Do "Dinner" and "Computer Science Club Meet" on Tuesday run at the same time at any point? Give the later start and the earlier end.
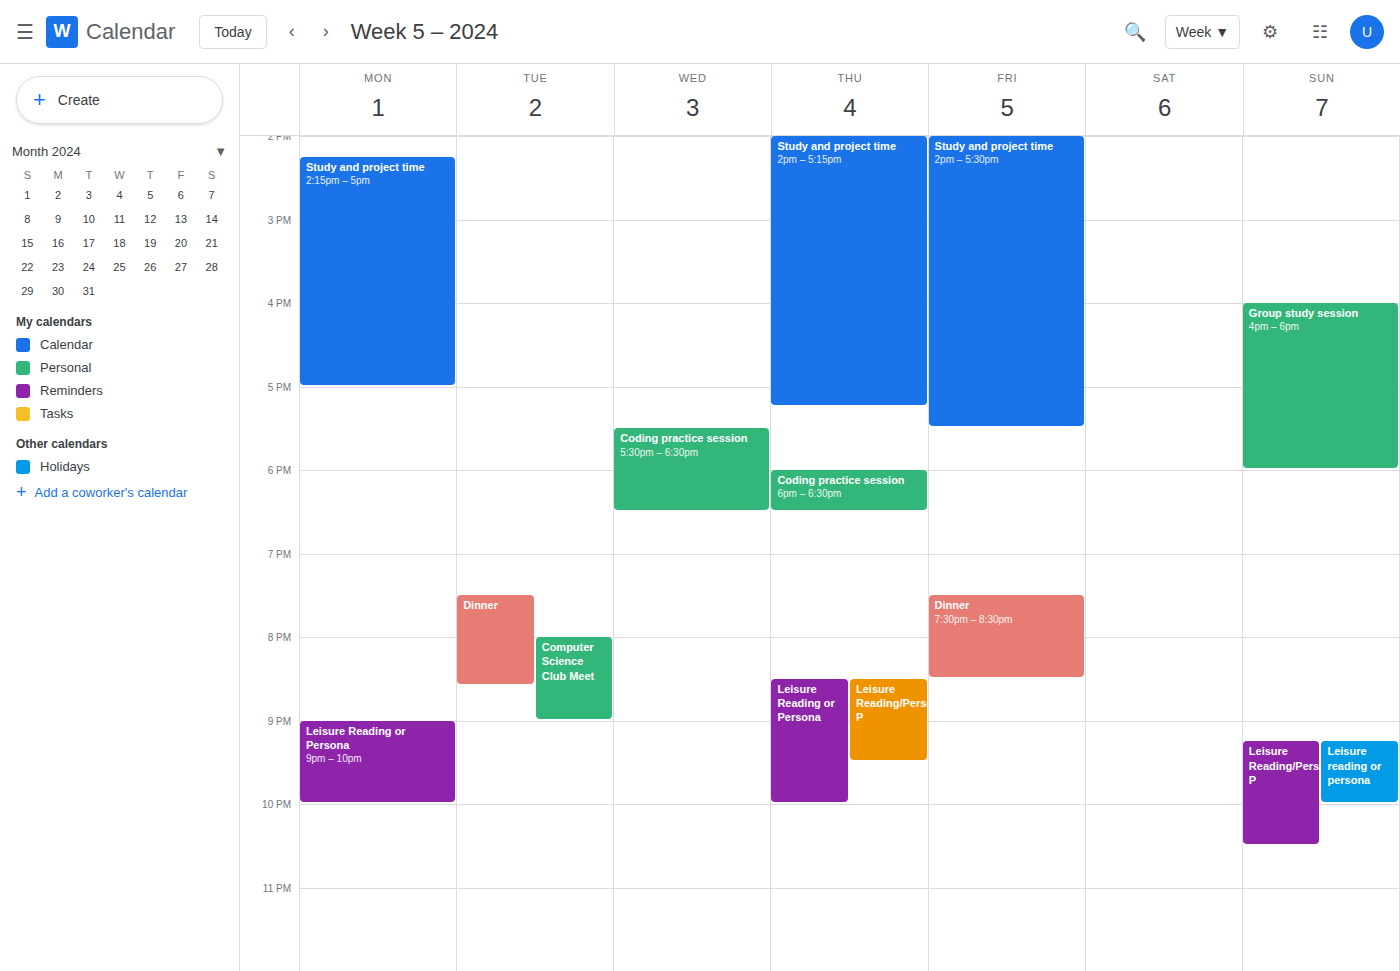
"Computer Science Club Meet" starts at 8:00 PM, before "Dinner" ends at 8:35 PM -- they overlap.